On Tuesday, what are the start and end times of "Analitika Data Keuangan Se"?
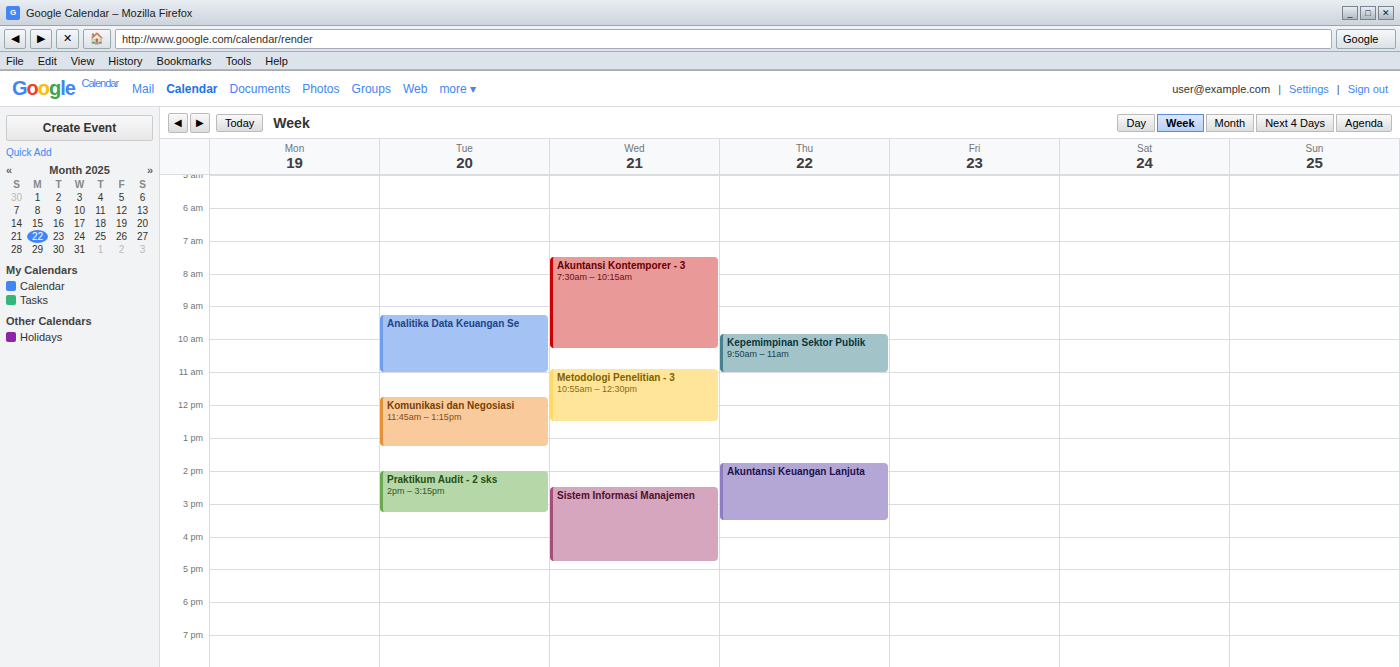
9:15 AM to 11:00 AM